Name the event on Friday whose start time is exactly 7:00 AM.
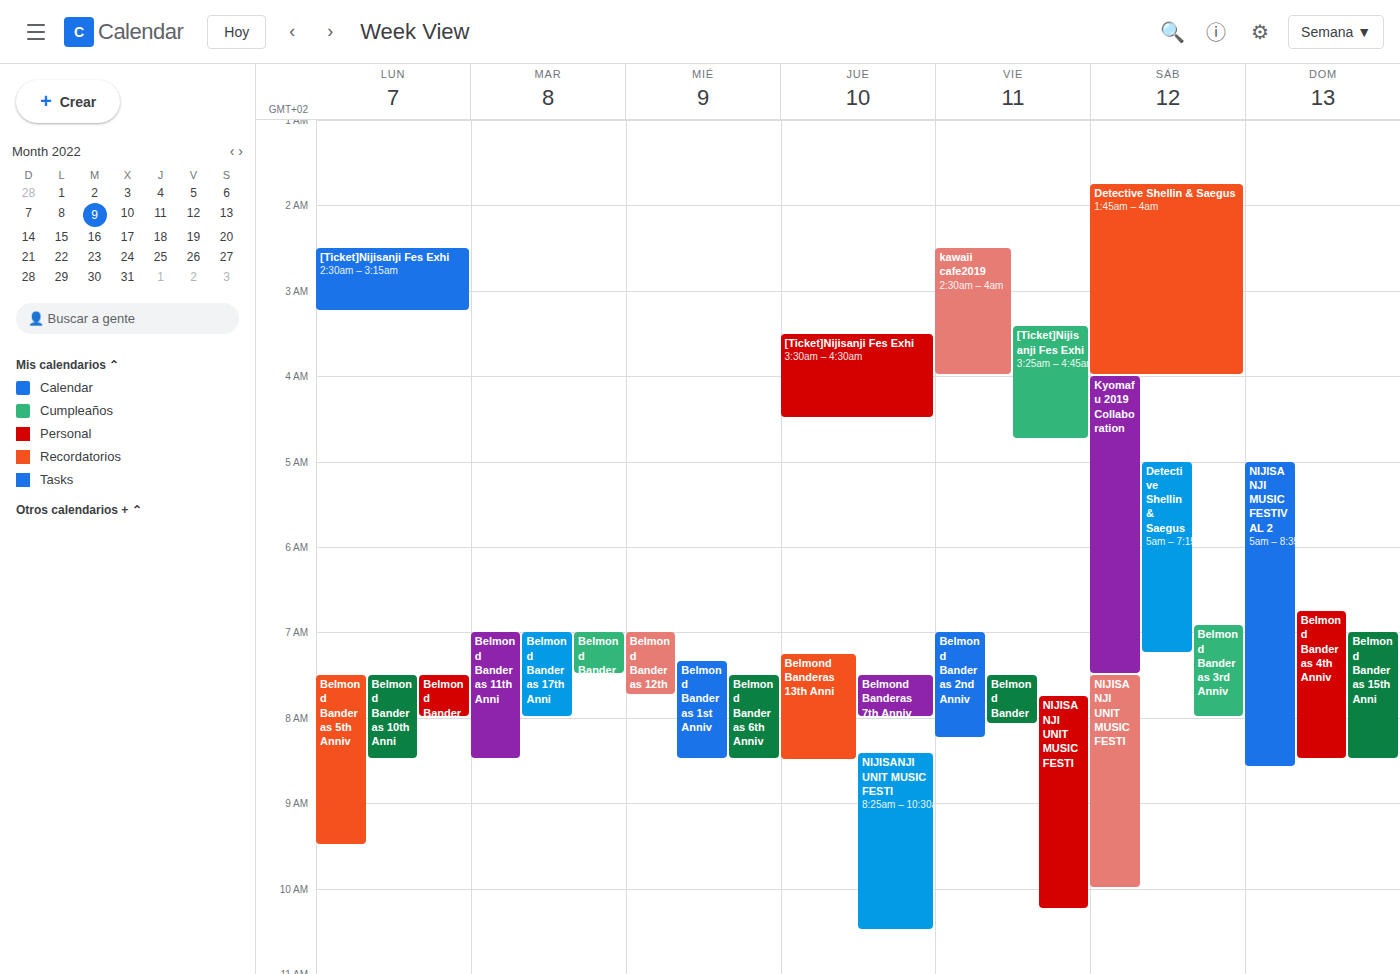
"Belmond Banderas 2nd Anniv"